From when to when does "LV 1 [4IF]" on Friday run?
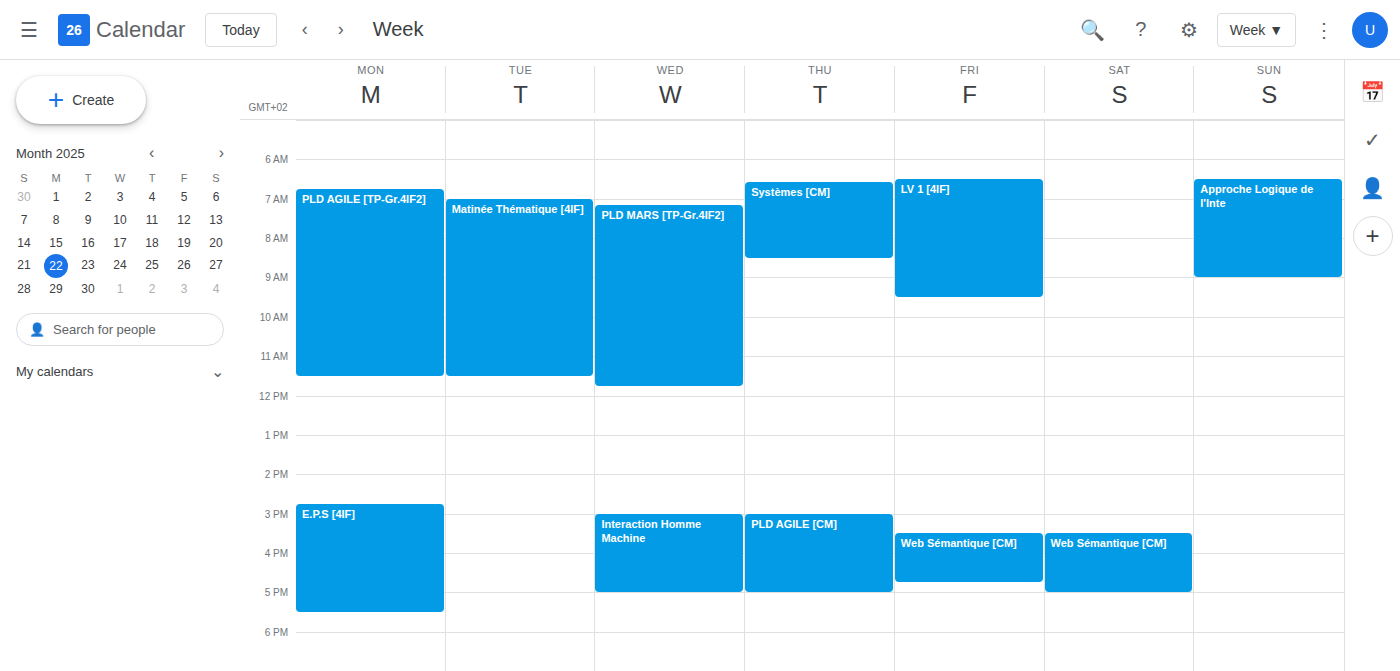
6:30 AM to 9:30 AM